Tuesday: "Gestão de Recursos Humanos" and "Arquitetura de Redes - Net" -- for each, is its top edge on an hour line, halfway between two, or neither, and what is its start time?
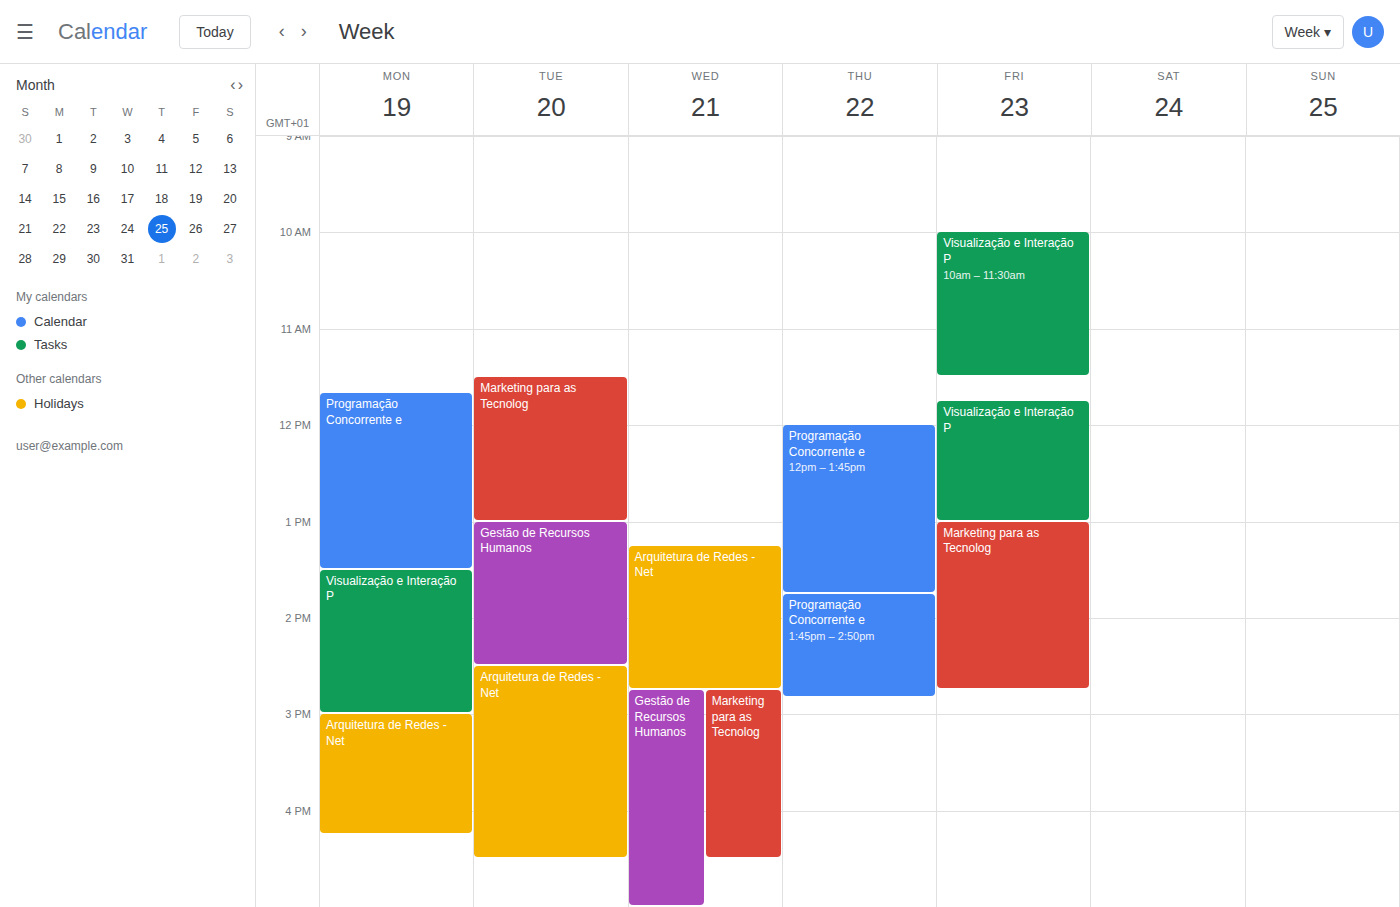
"Gestão de Recursos Humanos": 1:00 PM, exactly on the 1 PM line. "Arquitetura de Redes - Net": 2:30 PM, halfway between the 2 PM and 3 PM lines.